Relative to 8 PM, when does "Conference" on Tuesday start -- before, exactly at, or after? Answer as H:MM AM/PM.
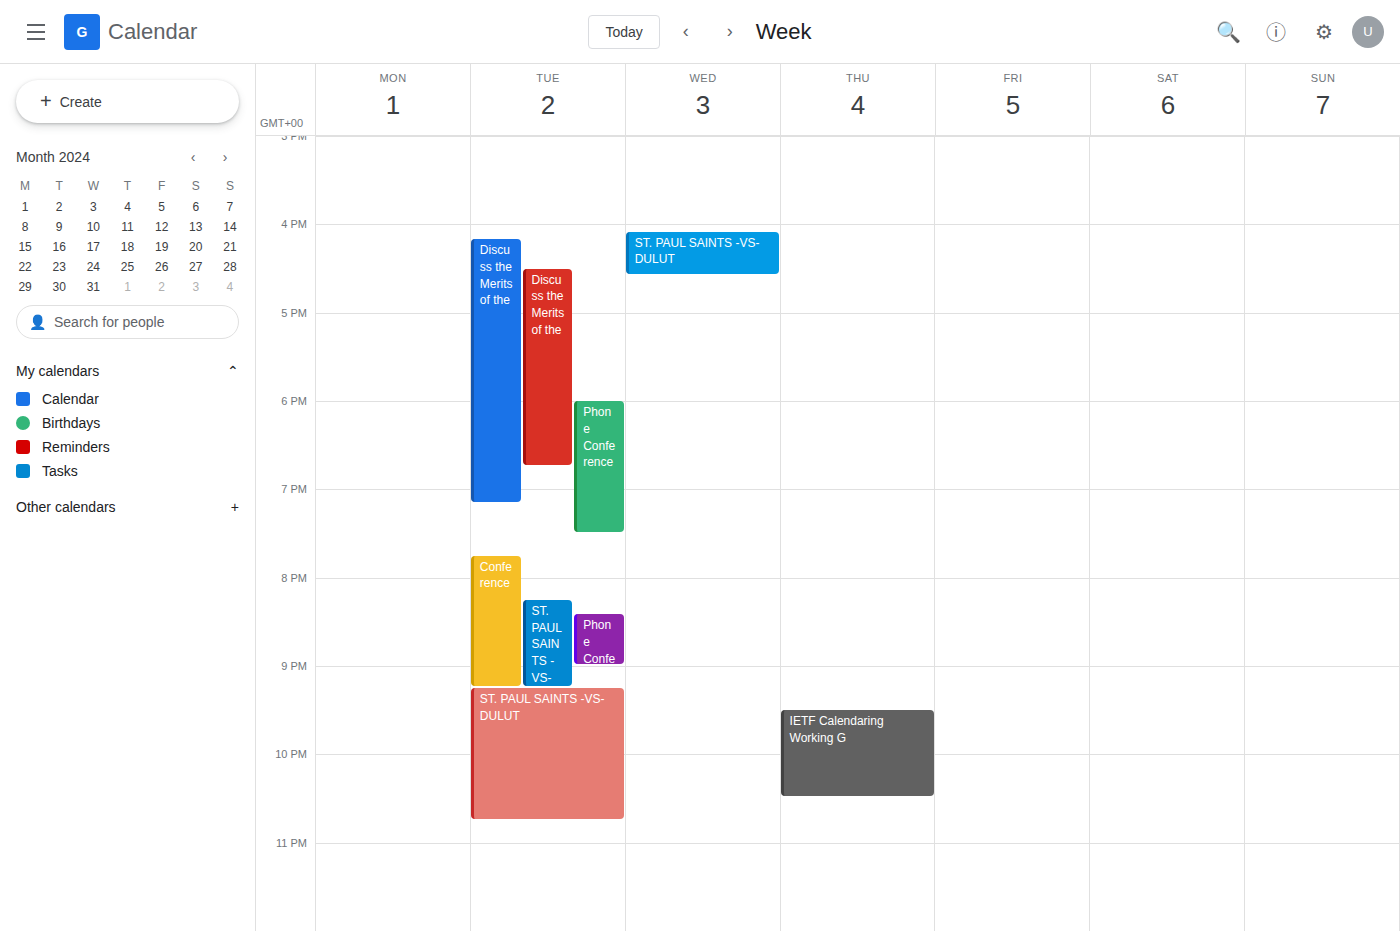
7:45 PM -- before 8 PM, 15 minutes above the 8 PM line.